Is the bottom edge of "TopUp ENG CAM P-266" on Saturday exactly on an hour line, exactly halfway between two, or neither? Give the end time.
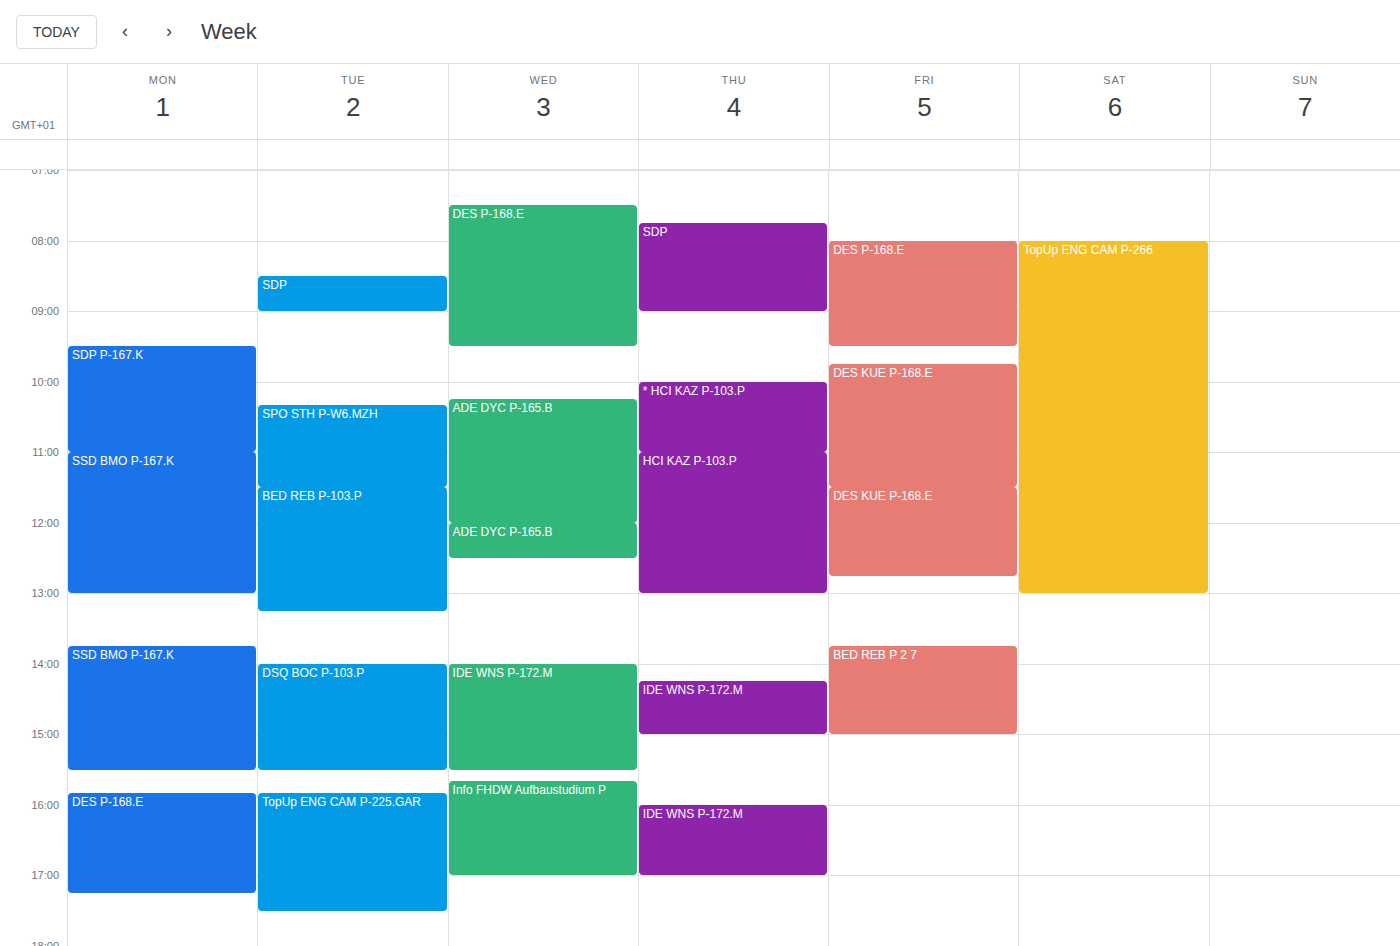
13:00 -- exactly on the 13:00 line.